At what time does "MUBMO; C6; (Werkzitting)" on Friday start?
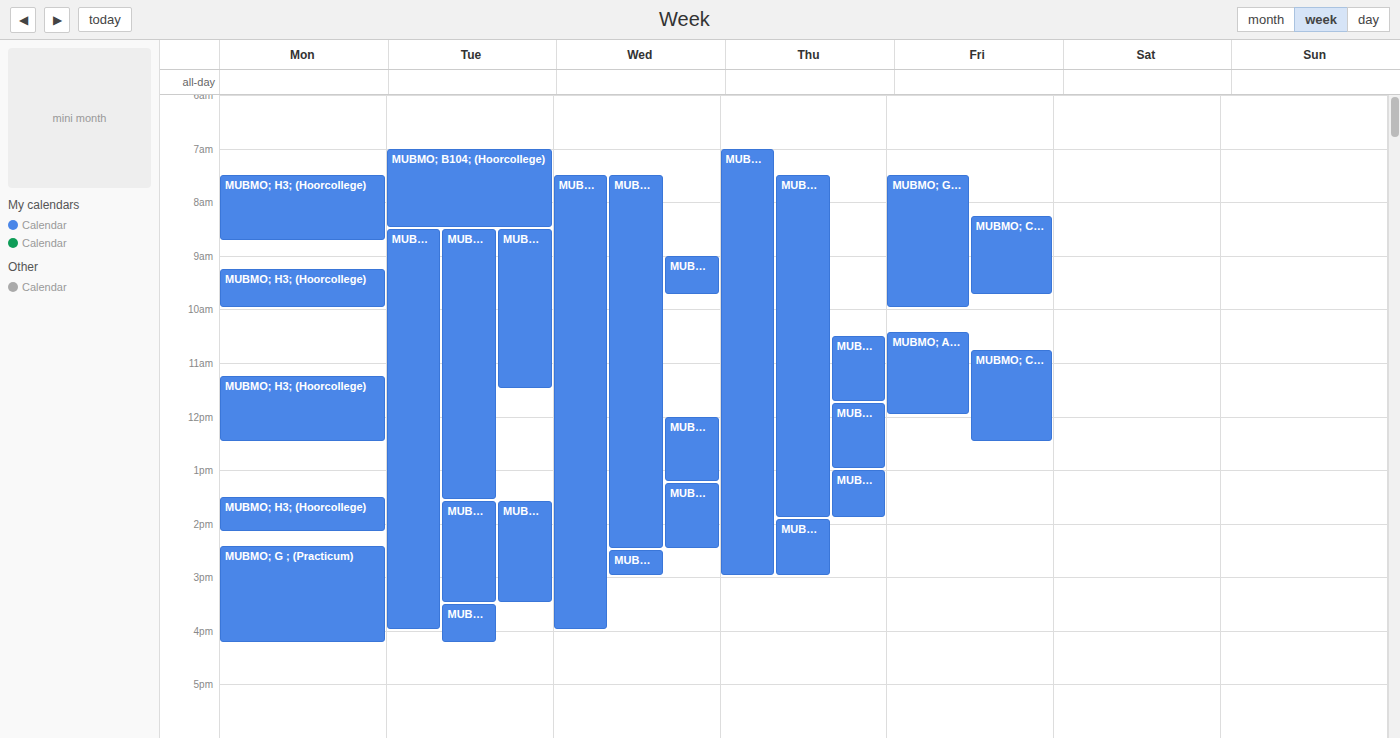
10:45 AM